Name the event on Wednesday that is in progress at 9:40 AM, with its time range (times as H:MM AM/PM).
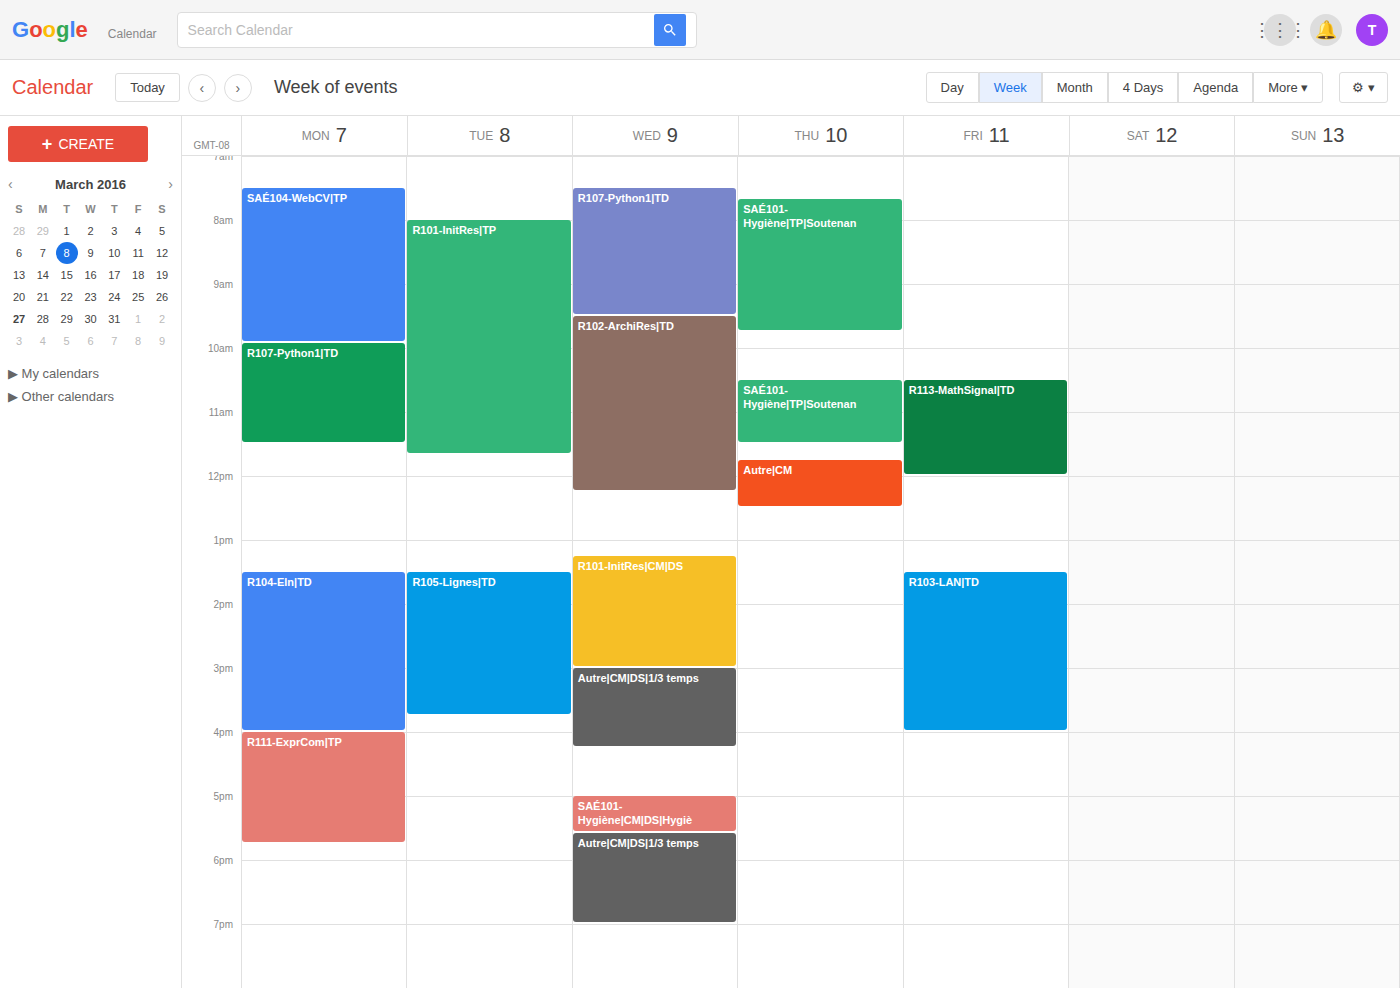
"R102-ArchiRes|TD", 9:30 AM to 12:15 PM